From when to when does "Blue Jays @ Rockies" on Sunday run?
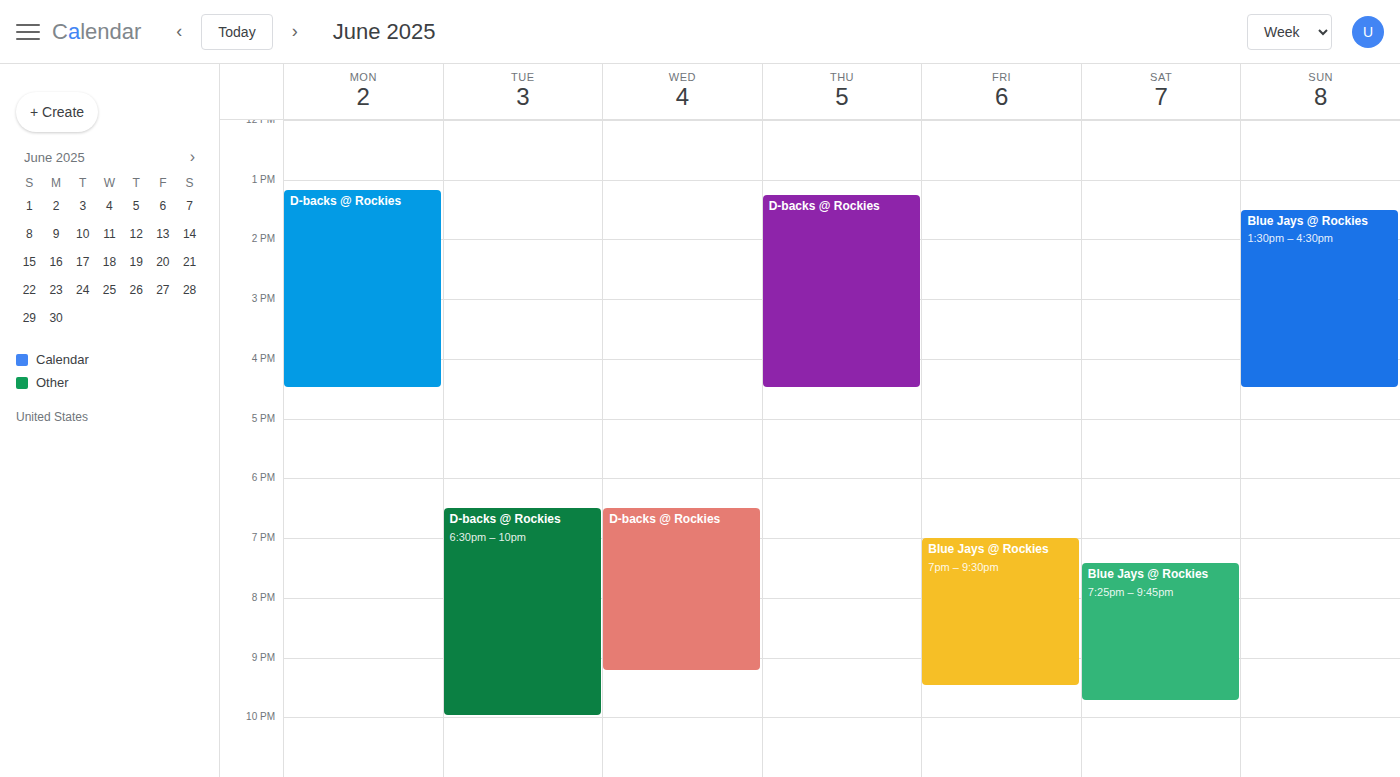
1:30 PM to 4:30 PM